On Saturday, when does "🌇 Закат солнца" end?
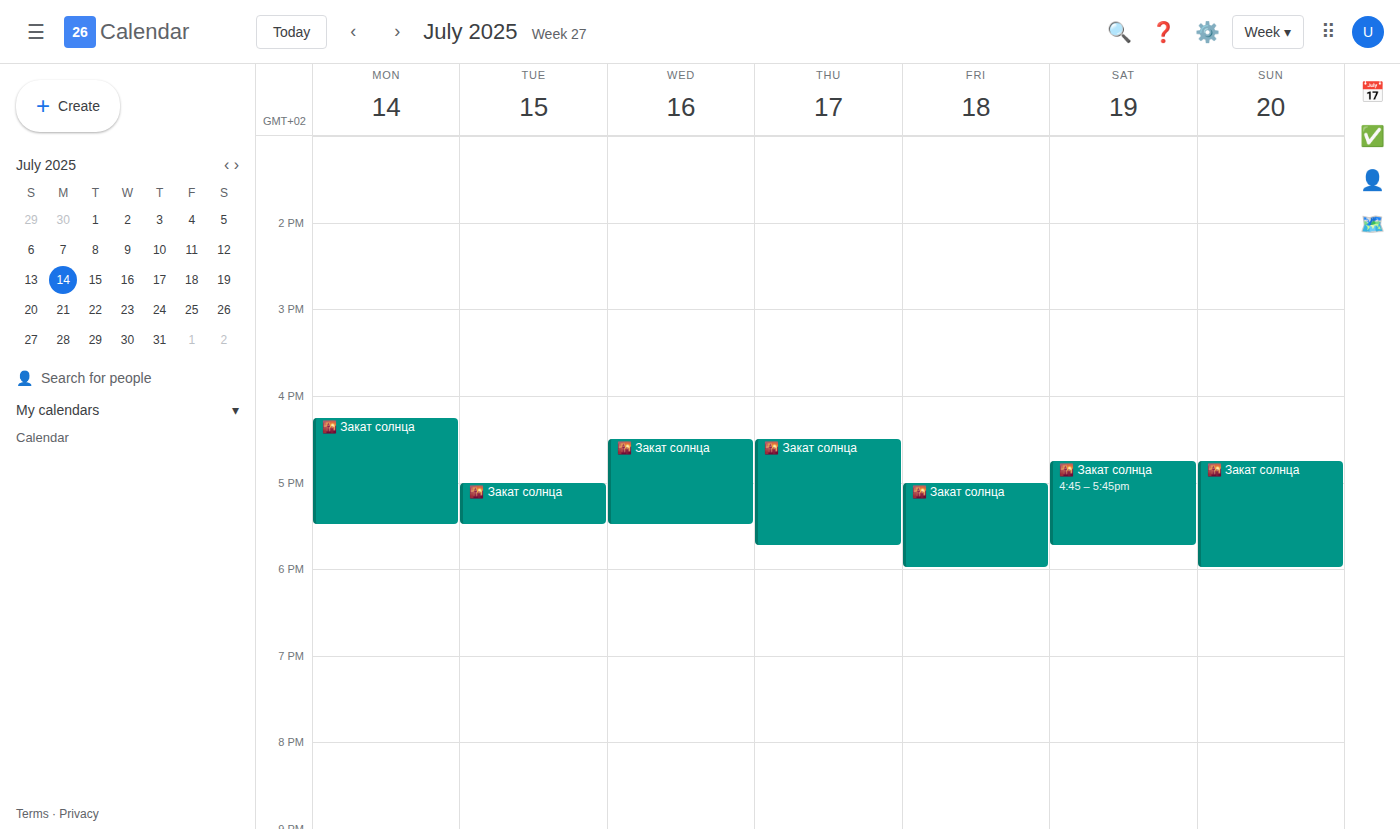
5:45 PM